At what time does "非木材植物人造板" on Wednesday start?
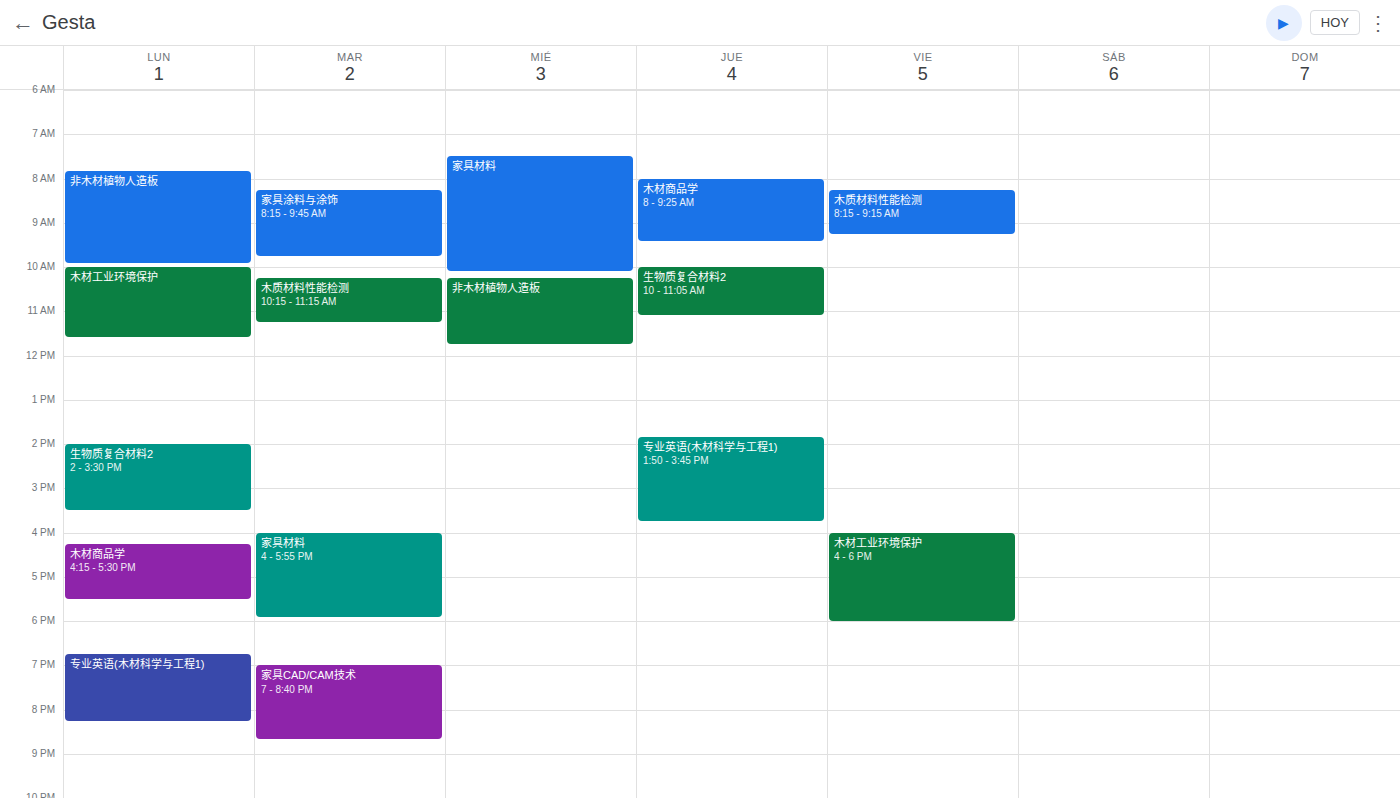
10:15 AM